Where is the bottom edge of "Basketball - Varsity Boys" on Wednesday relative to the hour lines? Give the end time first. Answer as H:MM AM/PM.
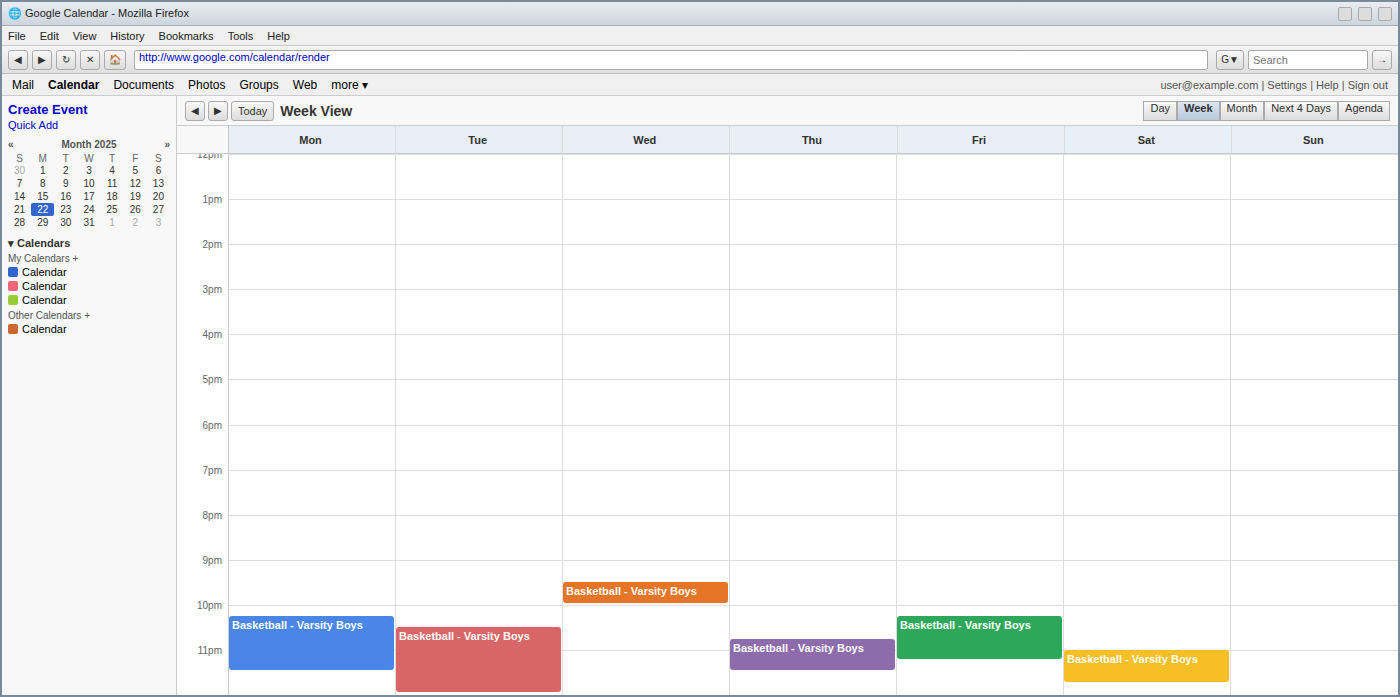
10:00 PM -- exactly on the 10 PM line.